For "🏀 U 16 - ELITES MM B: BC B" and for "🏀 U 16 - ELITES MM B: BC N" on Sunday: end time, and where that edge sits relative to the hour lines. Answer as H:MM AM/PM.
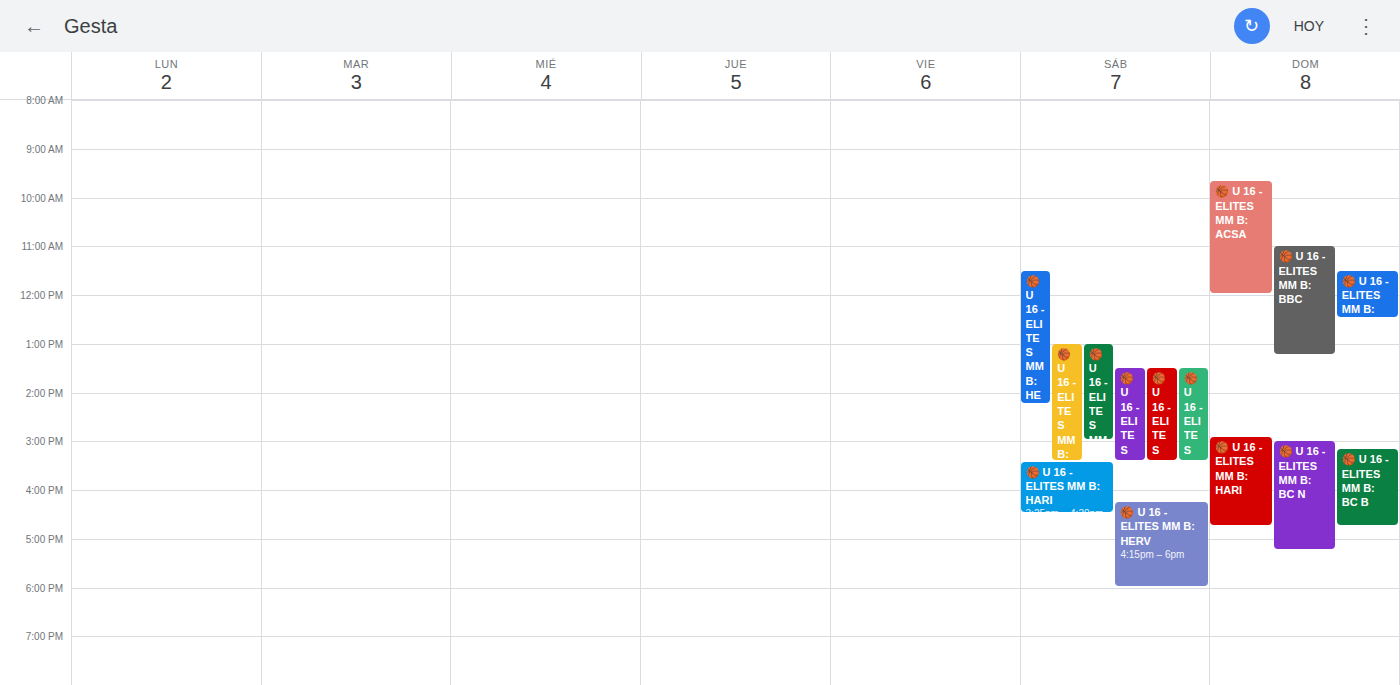
"🏀 U 16 - ELITES MM B: BC B": 4:45 PM, neither: three quarters of the way from the 4 PM line to the 5 PM line. "🏀 U 16 - ELITES MM B: BC N": 5:15 PM, neither: a quarter of the way from the 5 PM line to the 6 PM line.